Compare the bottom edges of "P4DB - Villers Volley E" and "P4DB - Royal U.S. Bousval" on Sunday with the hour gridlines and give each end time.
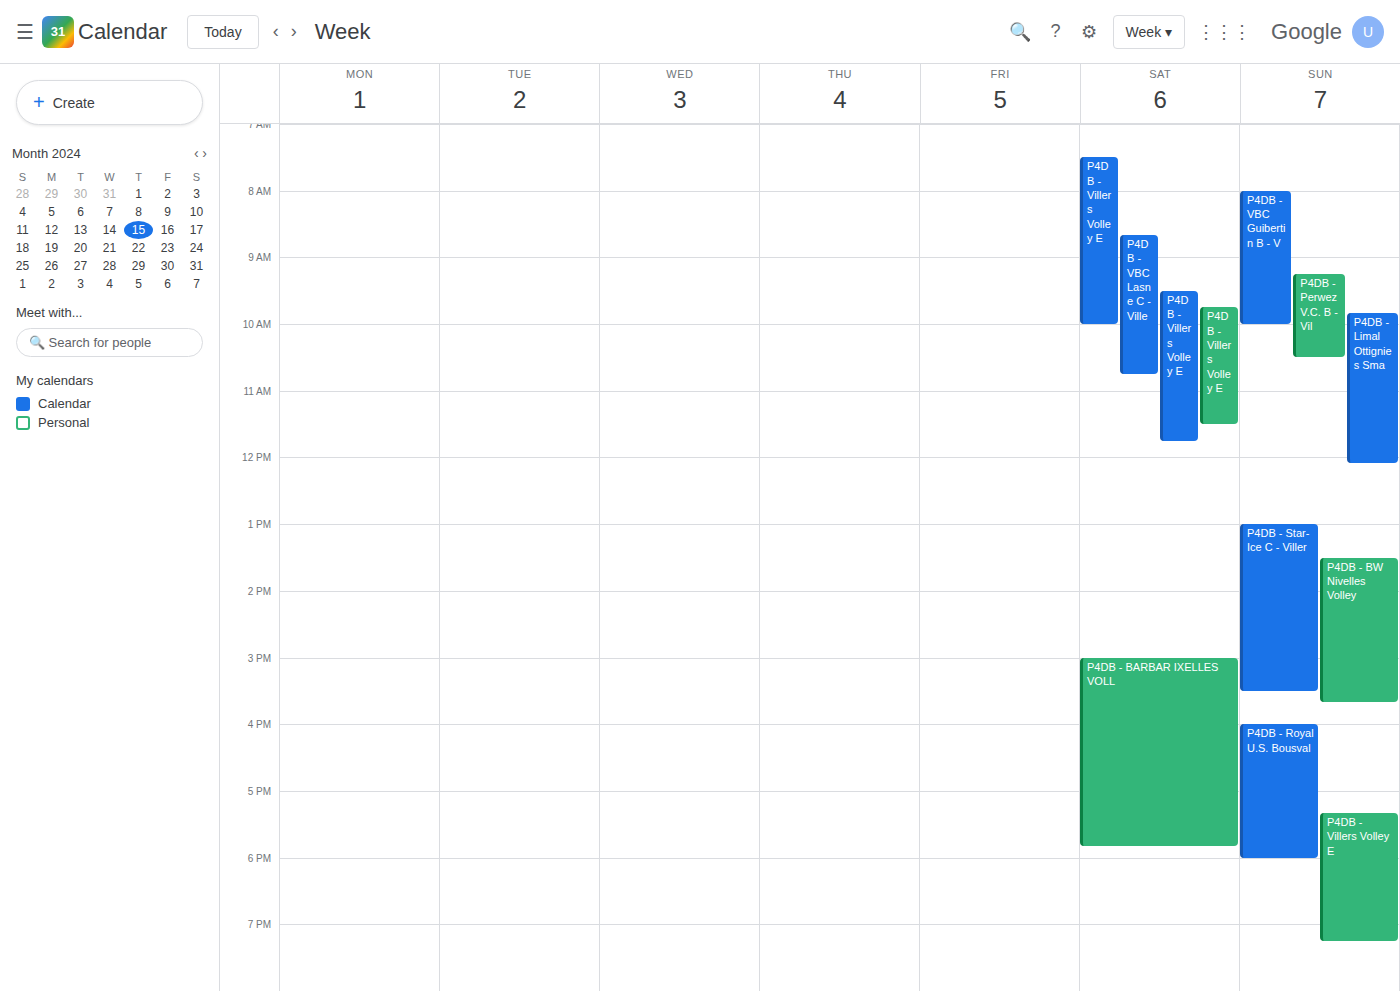
"P4DB - Villers Volley E": 7:15 PM, neither: a quarter of the way from the 7 PM line to the 8 PM line. "P4DB - Royal U.S. Bousval": 6:00 PM, exactly on the 6 PM line.